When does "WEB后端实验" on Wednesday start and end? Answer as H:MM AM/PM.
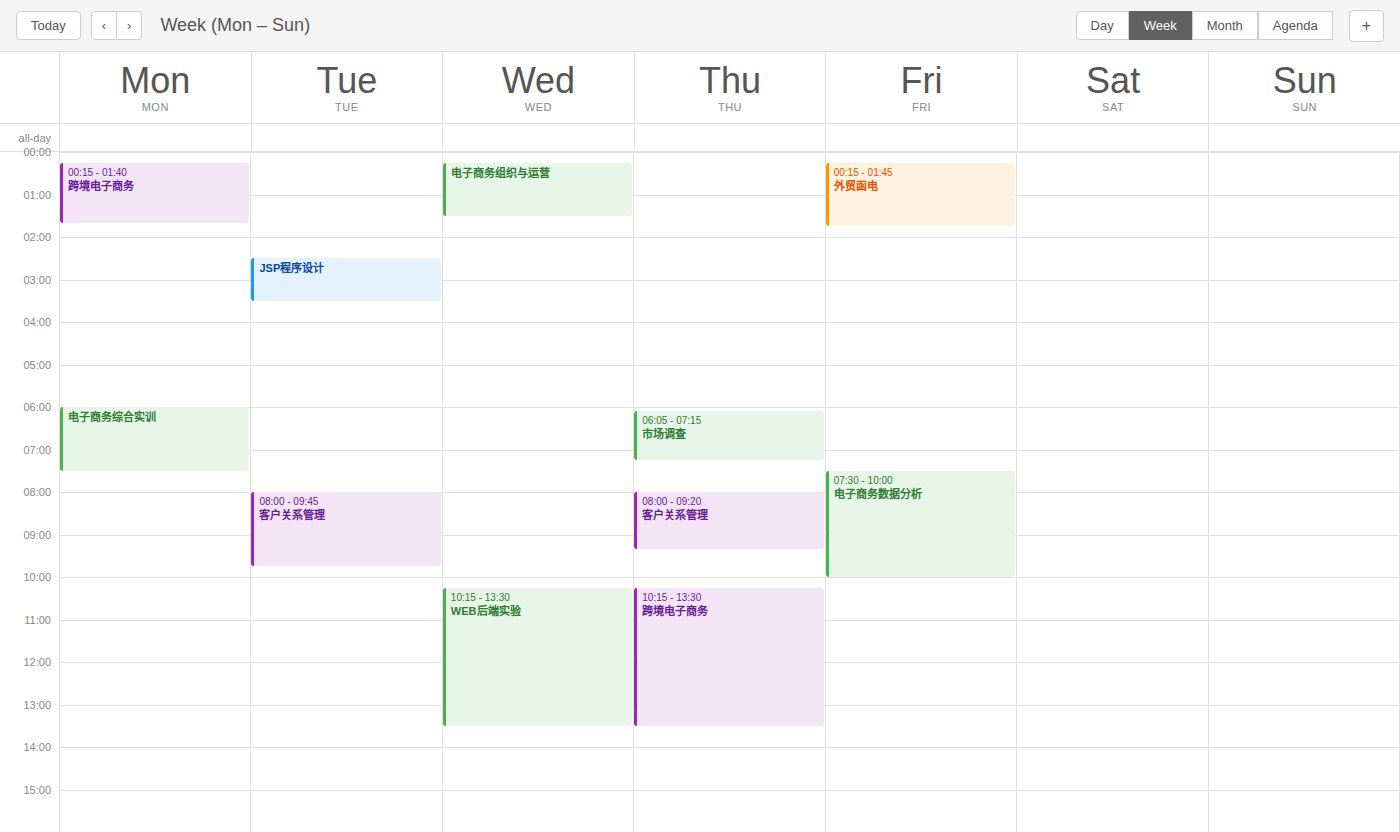
10:15 AM to 1:30 PM